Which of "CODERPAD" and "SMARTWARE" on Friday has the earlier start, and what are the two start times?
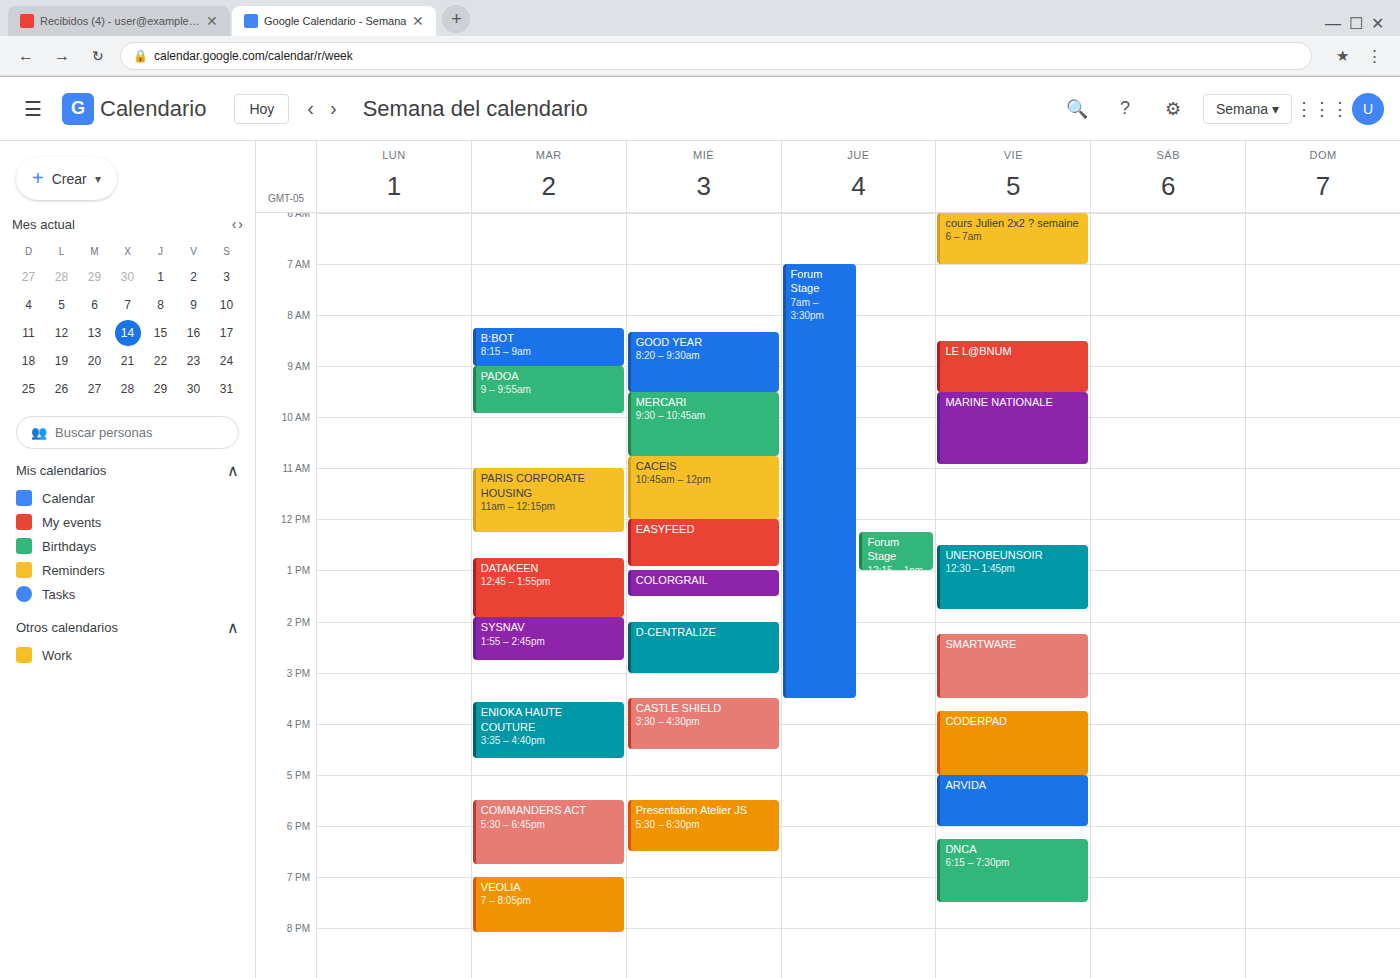
"SMARTWARE" 2:15 PM; "CODERPAD" 3:45 PM.